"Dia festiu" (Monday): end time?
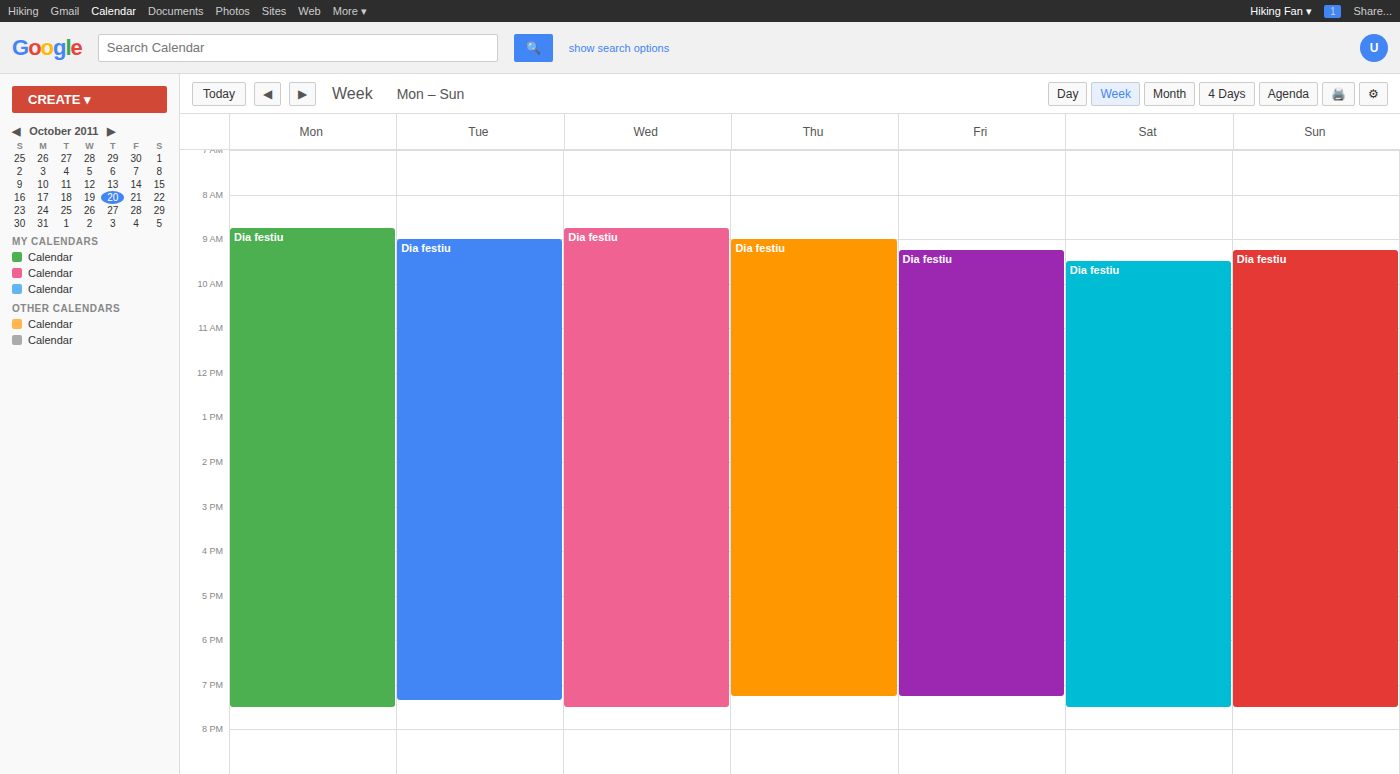
19:30